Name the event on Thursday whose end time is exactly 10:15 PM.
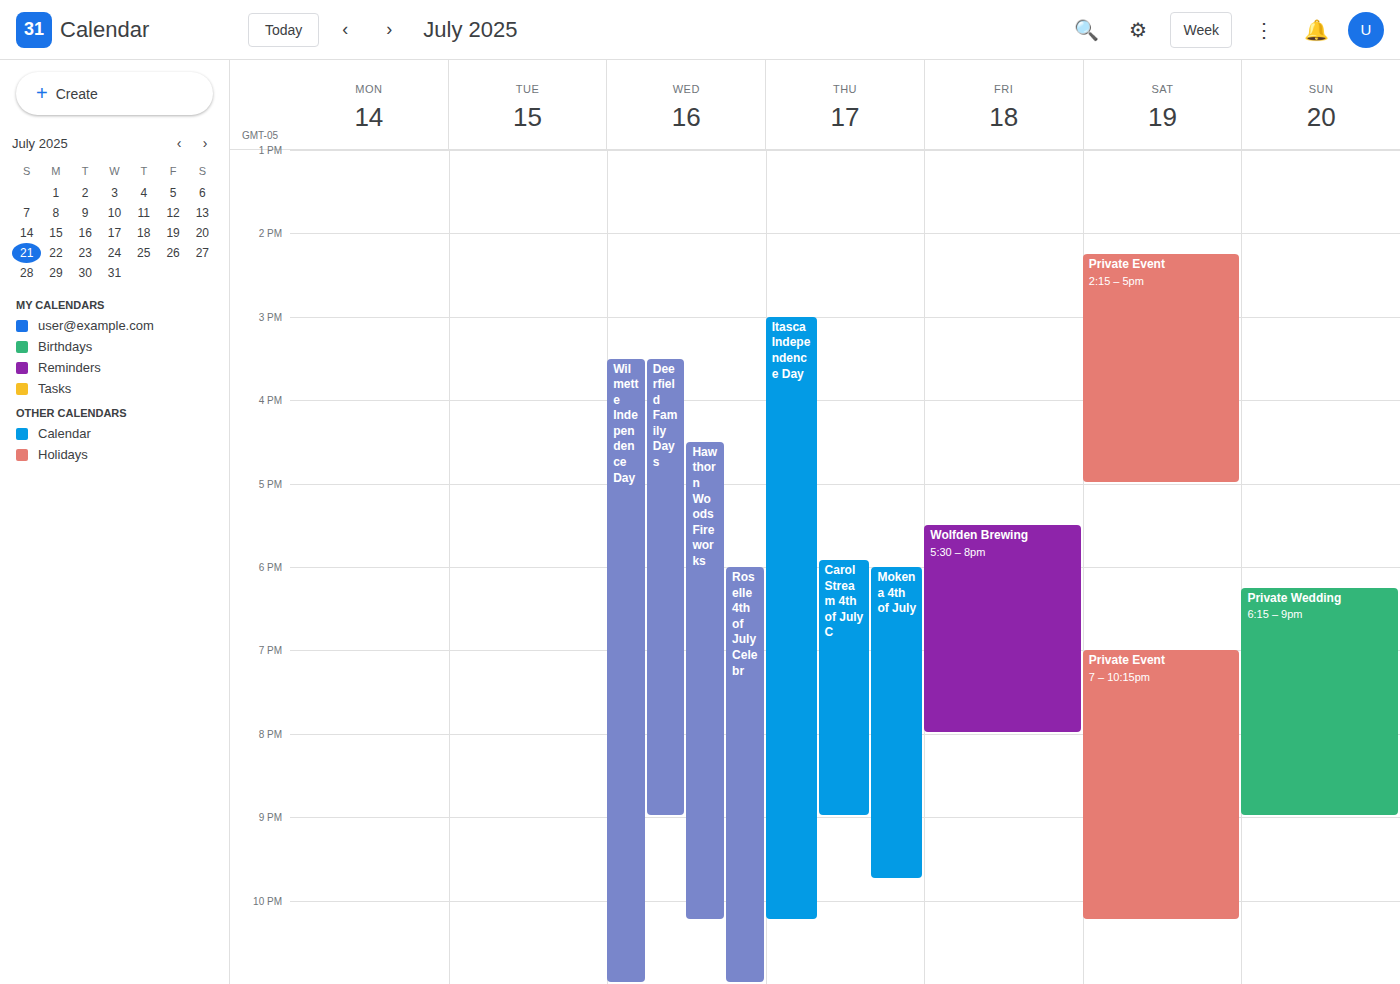
"Itasca Independence Day"